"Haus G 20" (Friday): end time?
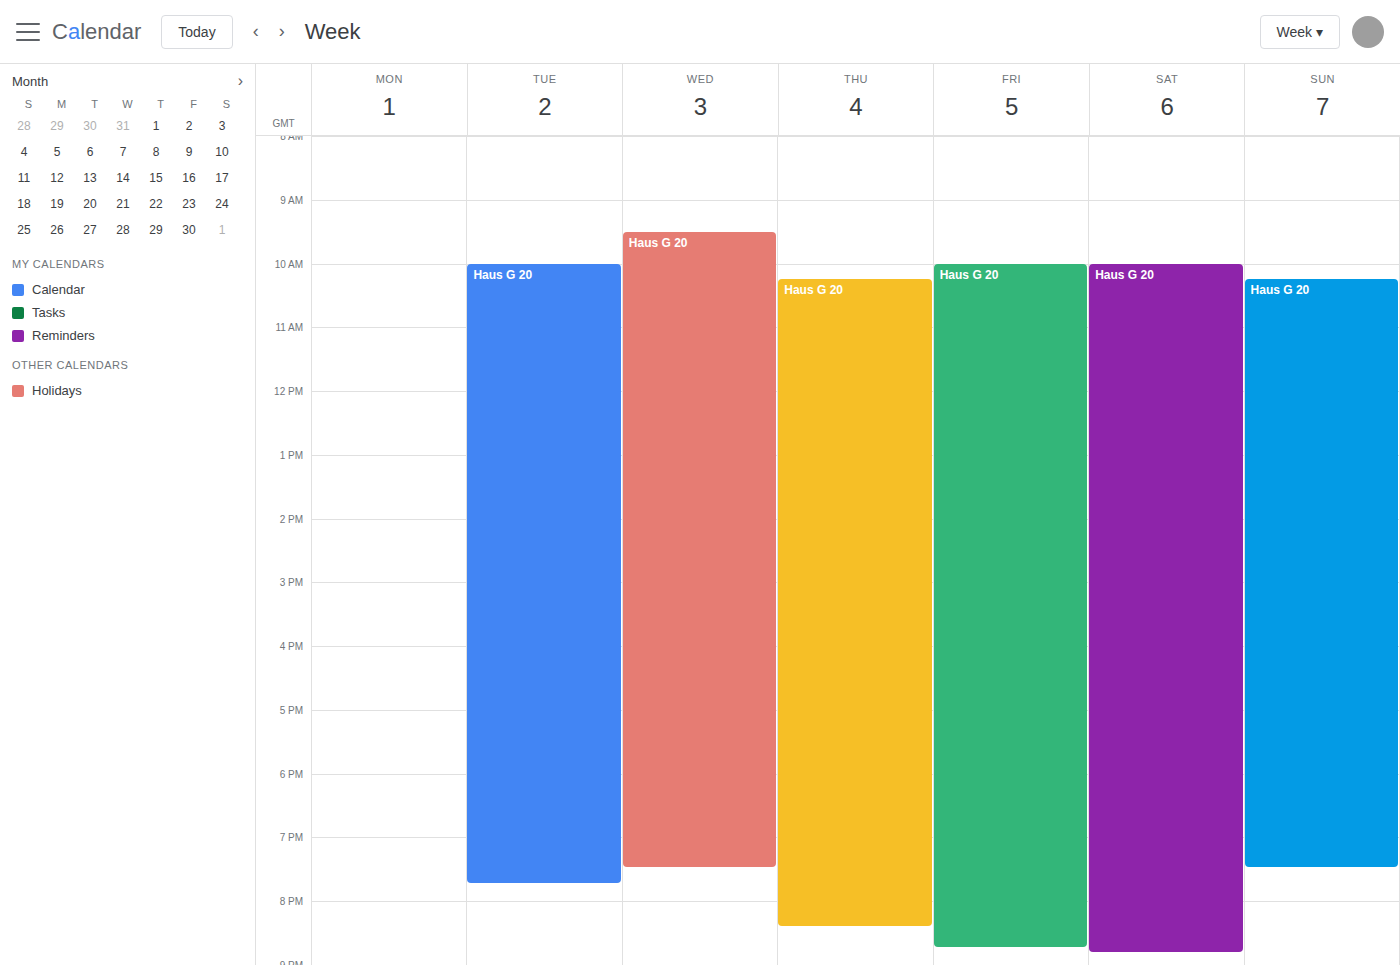
8:45 PM